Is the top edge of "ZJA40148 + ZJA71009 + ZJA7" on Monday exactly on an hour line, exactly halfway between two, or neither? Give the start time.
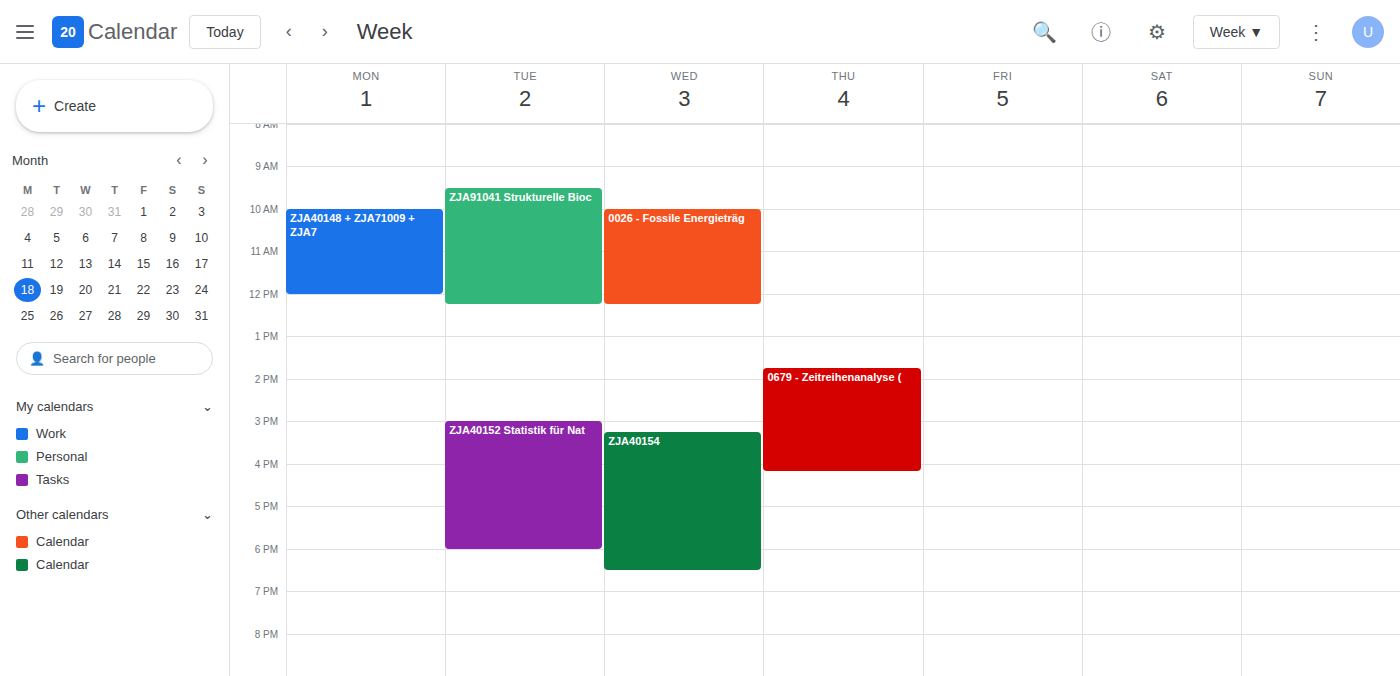
10:00 AM -- exactly on the 10 AM line.